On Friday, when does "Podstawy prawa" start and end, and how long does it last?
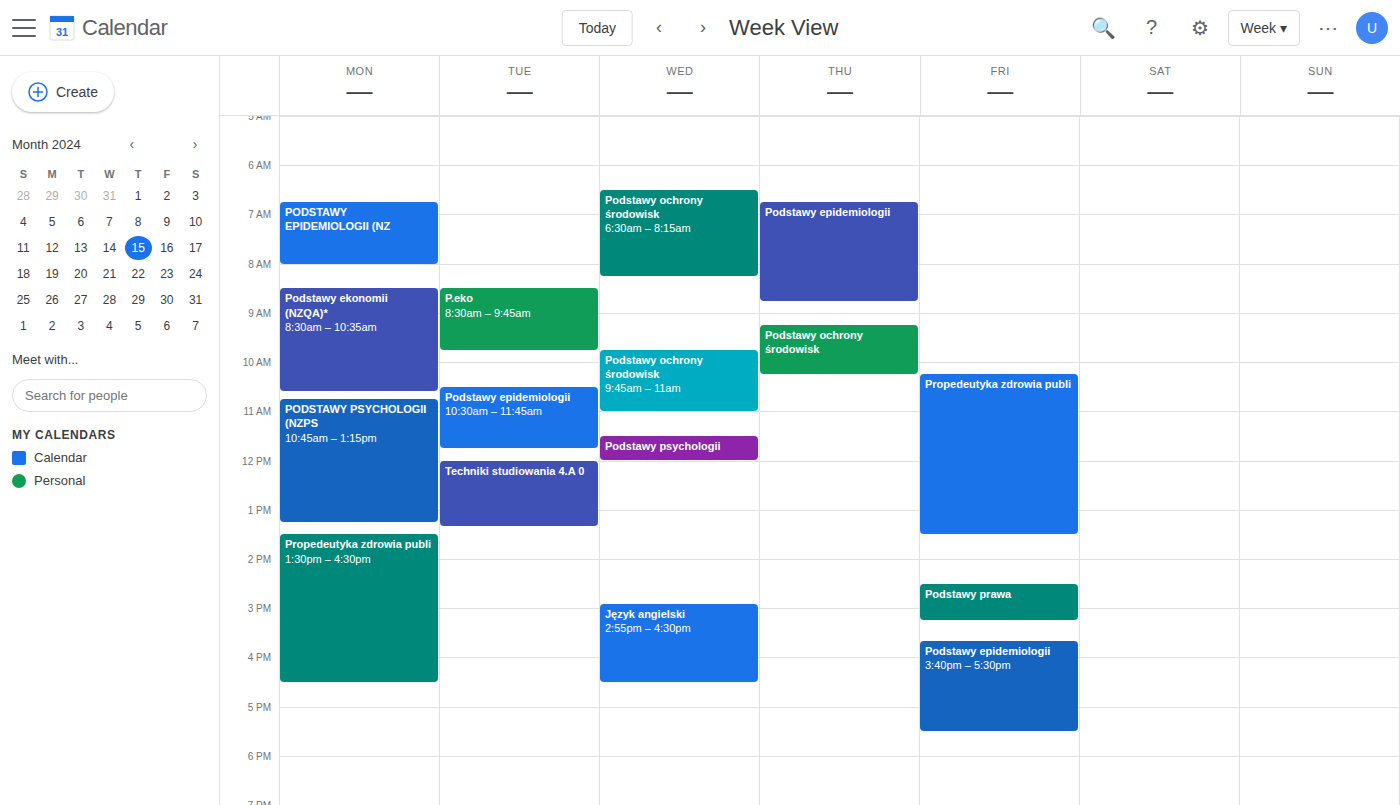
2:30 PM to 3:15 PM, 45 minutes